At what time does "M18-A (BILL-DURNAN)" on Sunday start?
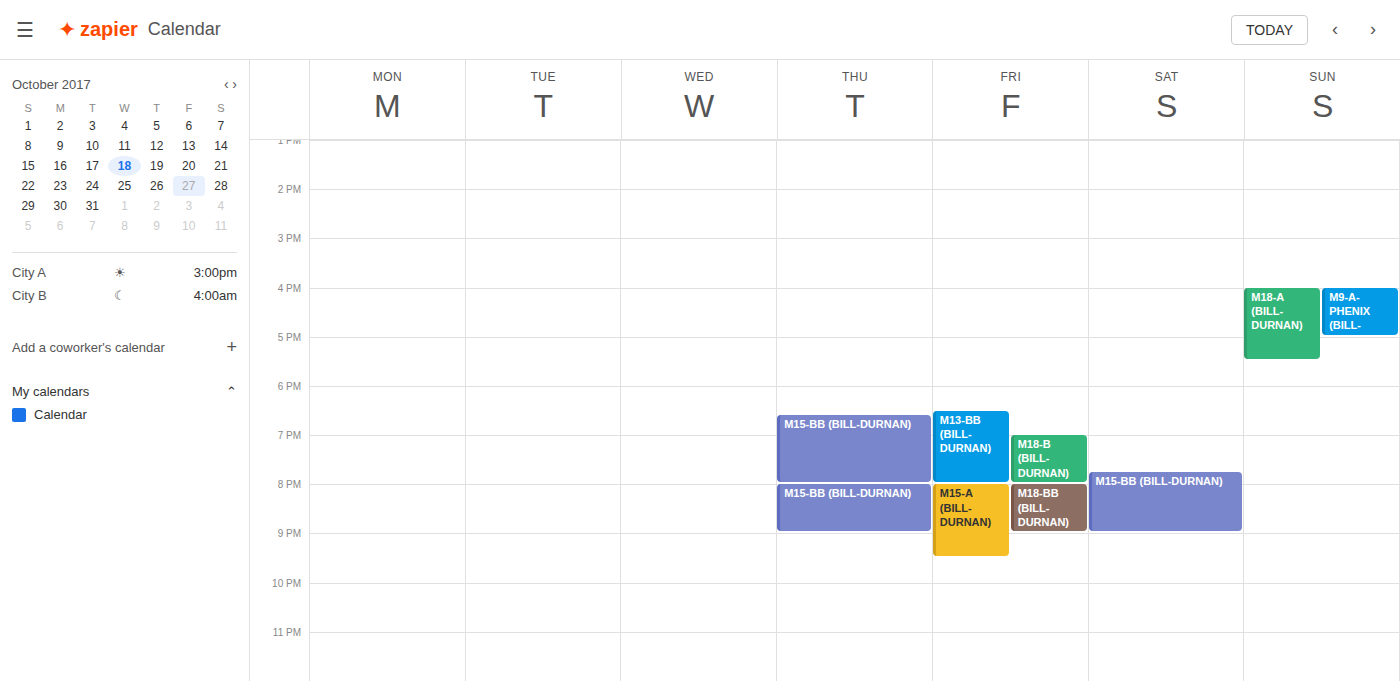
4:00 PM